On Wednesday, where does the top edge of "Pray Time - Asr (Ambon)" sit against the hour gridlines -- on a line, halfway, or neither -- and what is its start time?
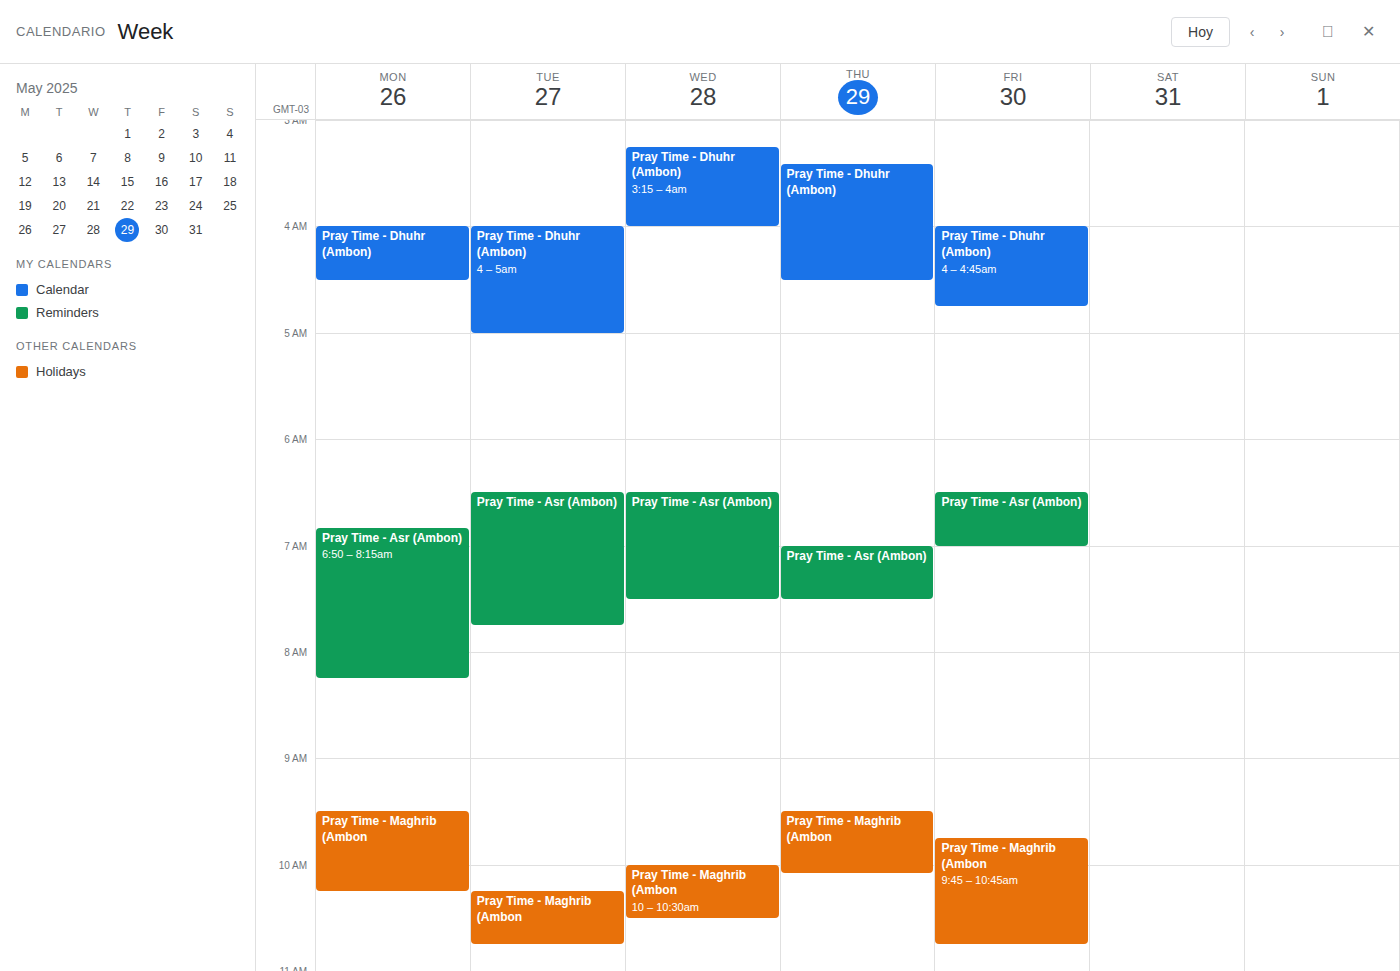
6:30 AM -- halfway between the 6 AM and 7 AM lines.